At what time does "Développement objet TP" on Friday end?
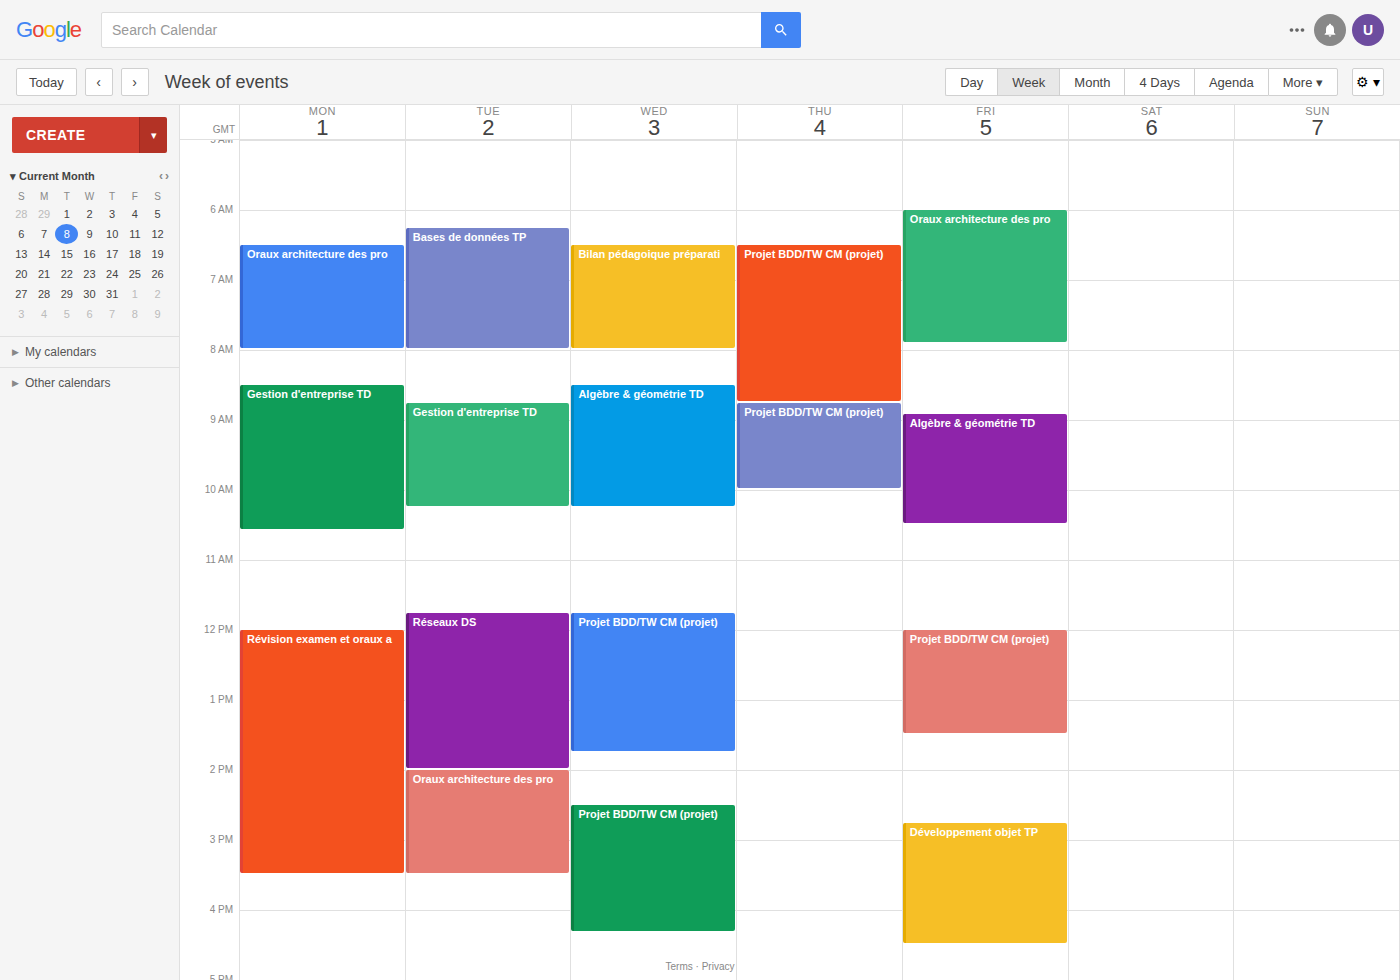
4:30 PM